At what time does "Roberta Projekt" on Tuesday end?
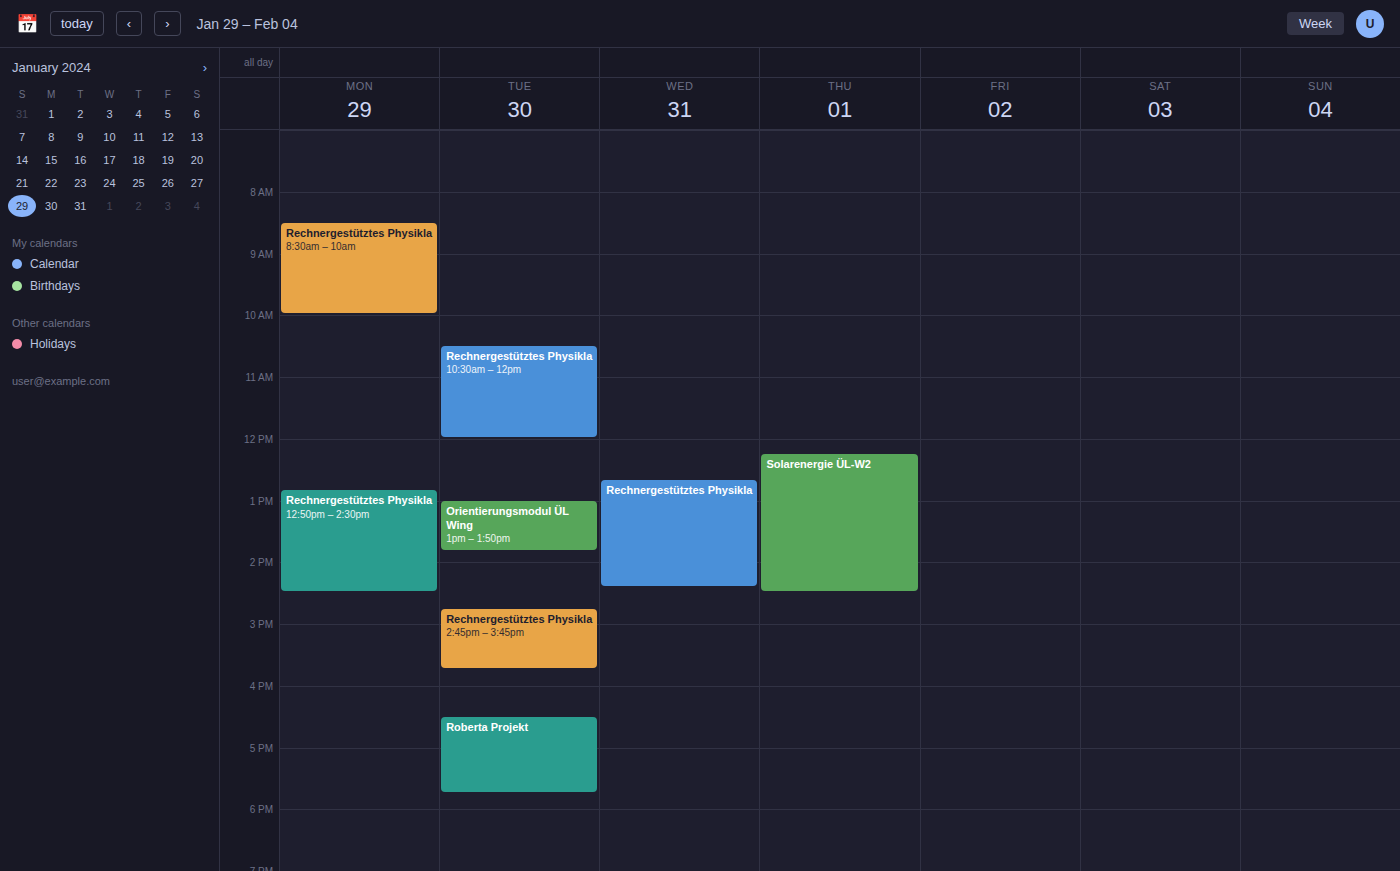
5:45 PM